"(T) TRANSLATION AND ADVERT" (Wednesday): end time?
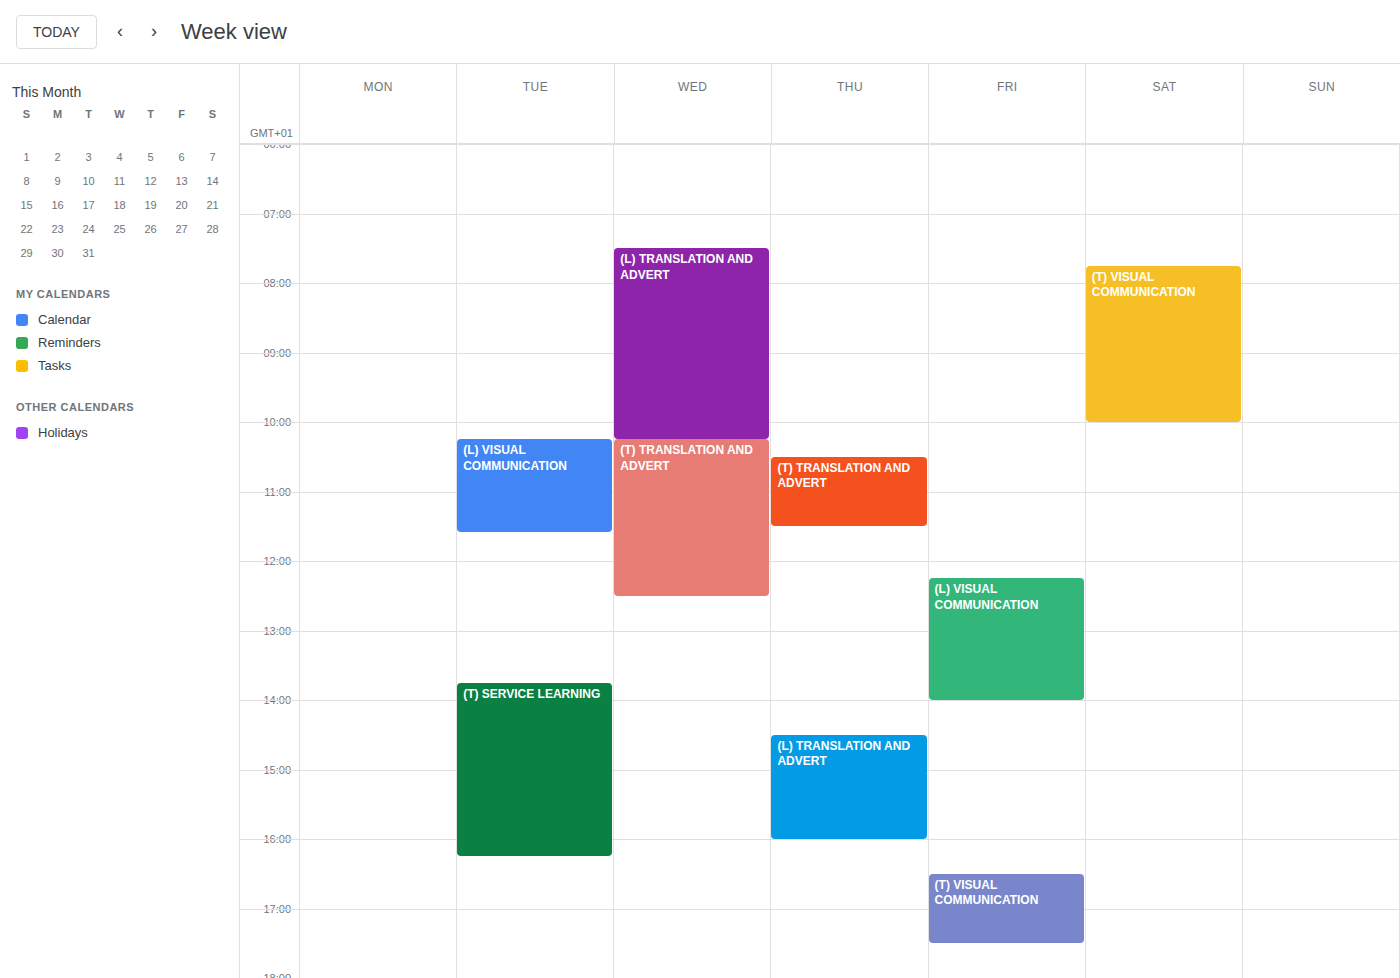
12:30 PM